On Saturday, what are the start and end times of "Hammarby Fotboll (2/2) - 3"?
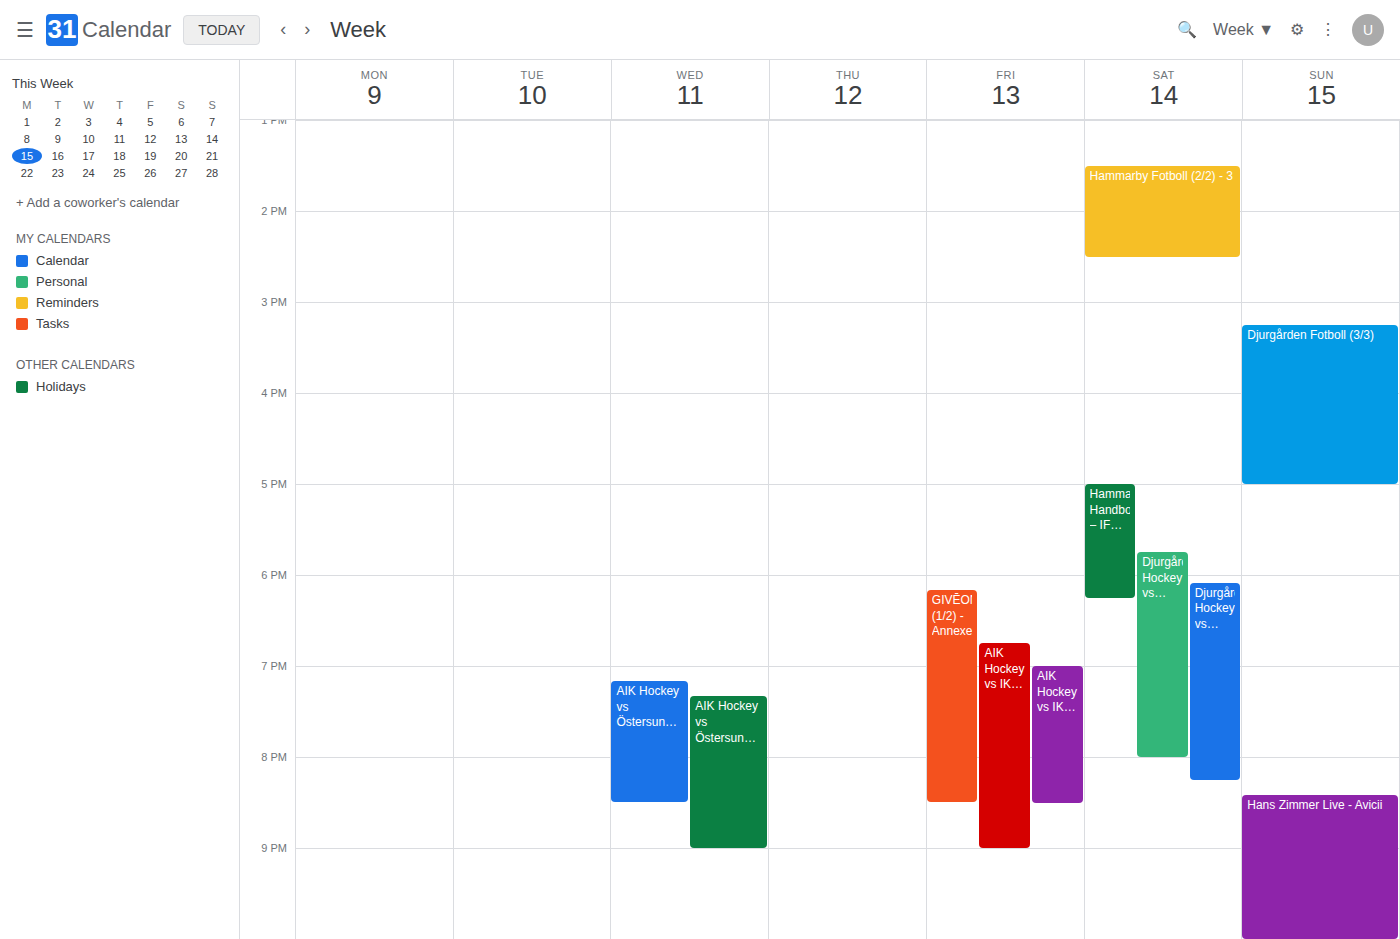
1:30 PM to 2:30 PM